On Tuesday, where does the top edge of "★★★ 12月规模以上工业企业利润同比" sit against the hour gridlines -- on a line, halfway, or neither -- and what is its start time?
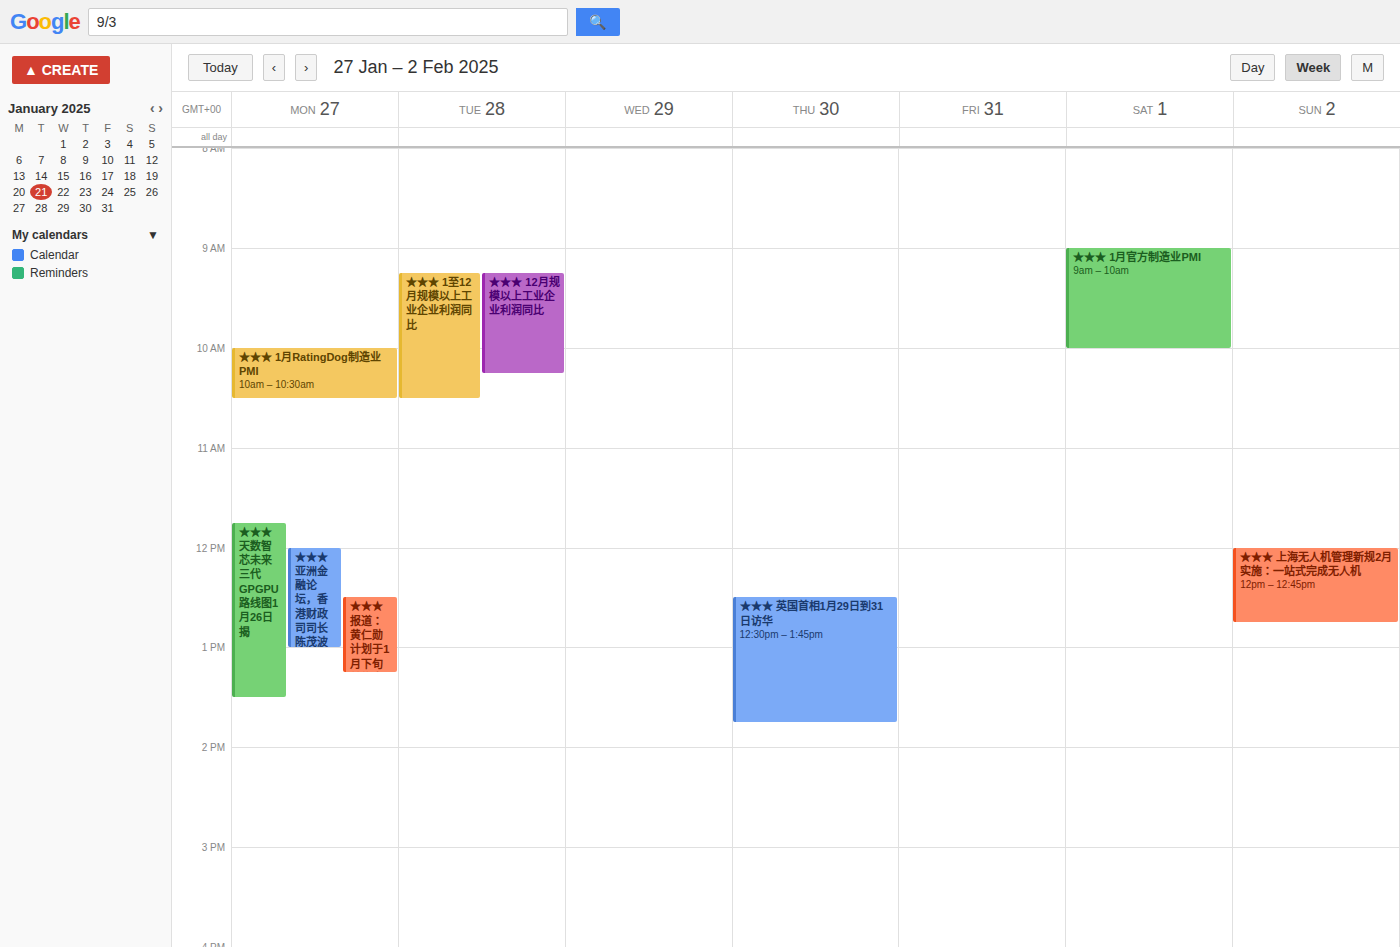
9:15 AM -- neither: a quarter of the way from the 9 AM line to the 10 AM line.